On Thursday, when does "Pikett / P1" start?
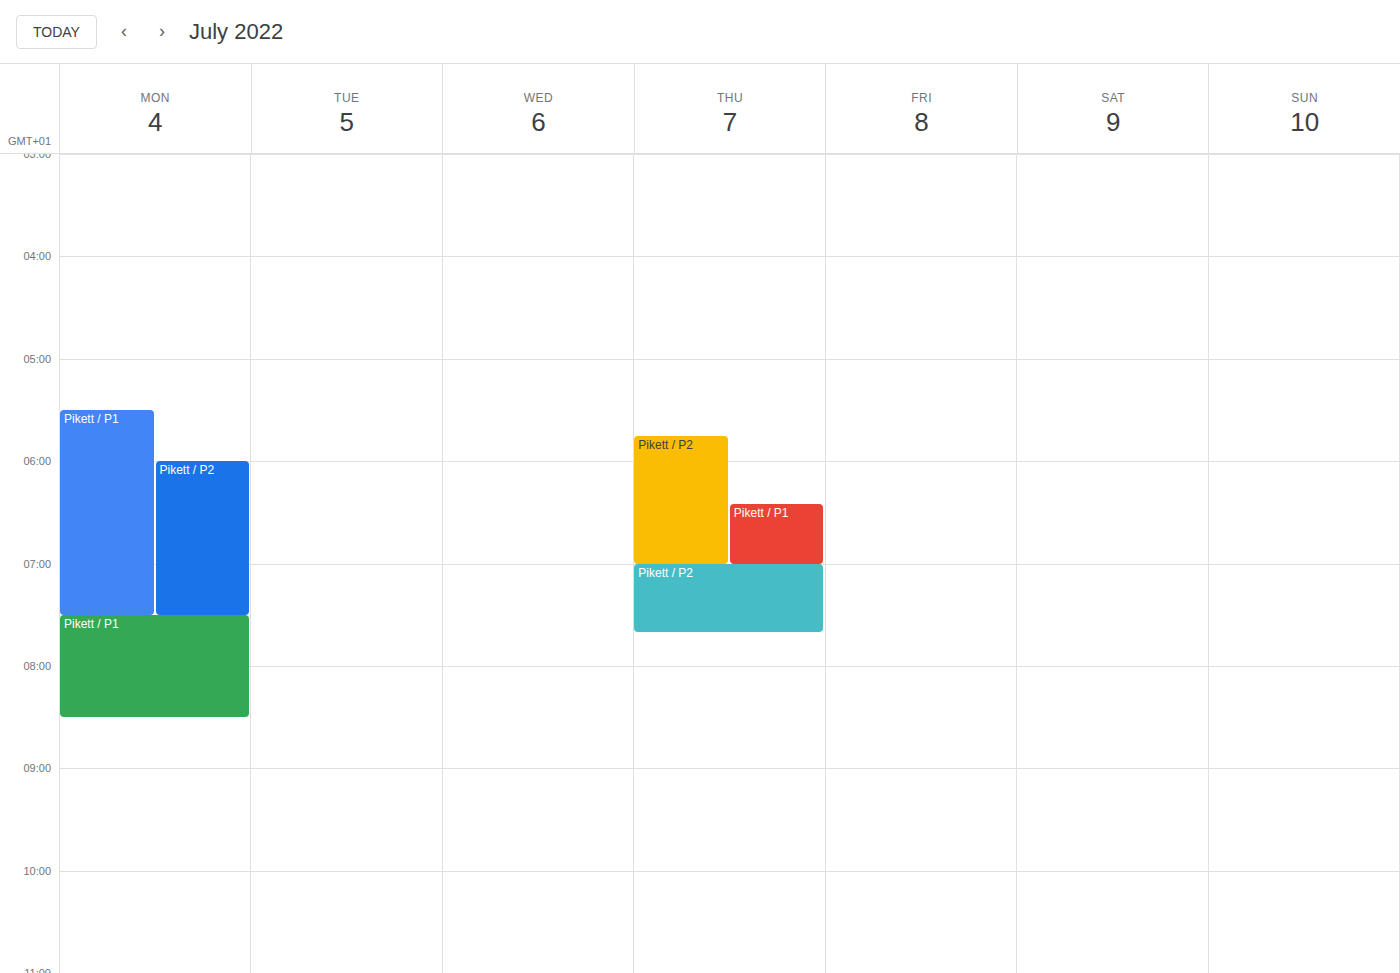
6:25 AM